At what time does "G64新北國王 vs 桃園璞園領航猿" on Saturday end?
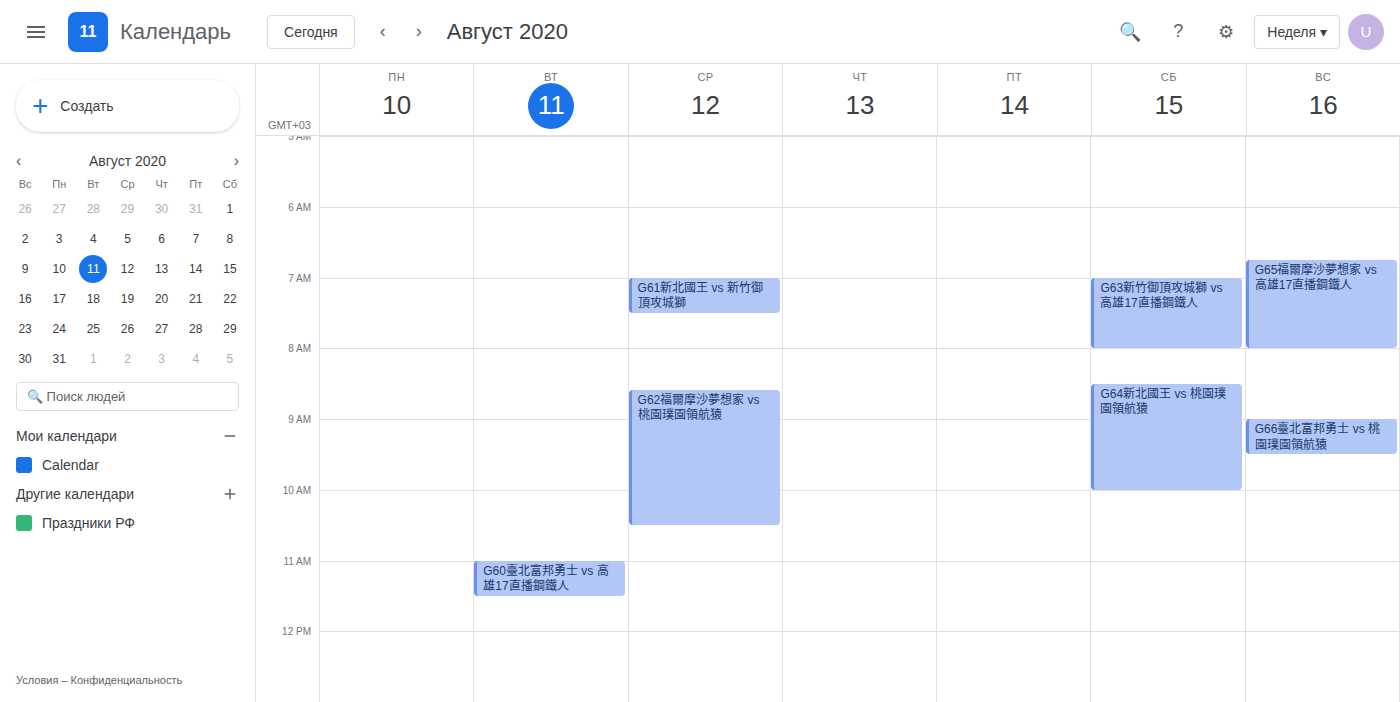
10:00